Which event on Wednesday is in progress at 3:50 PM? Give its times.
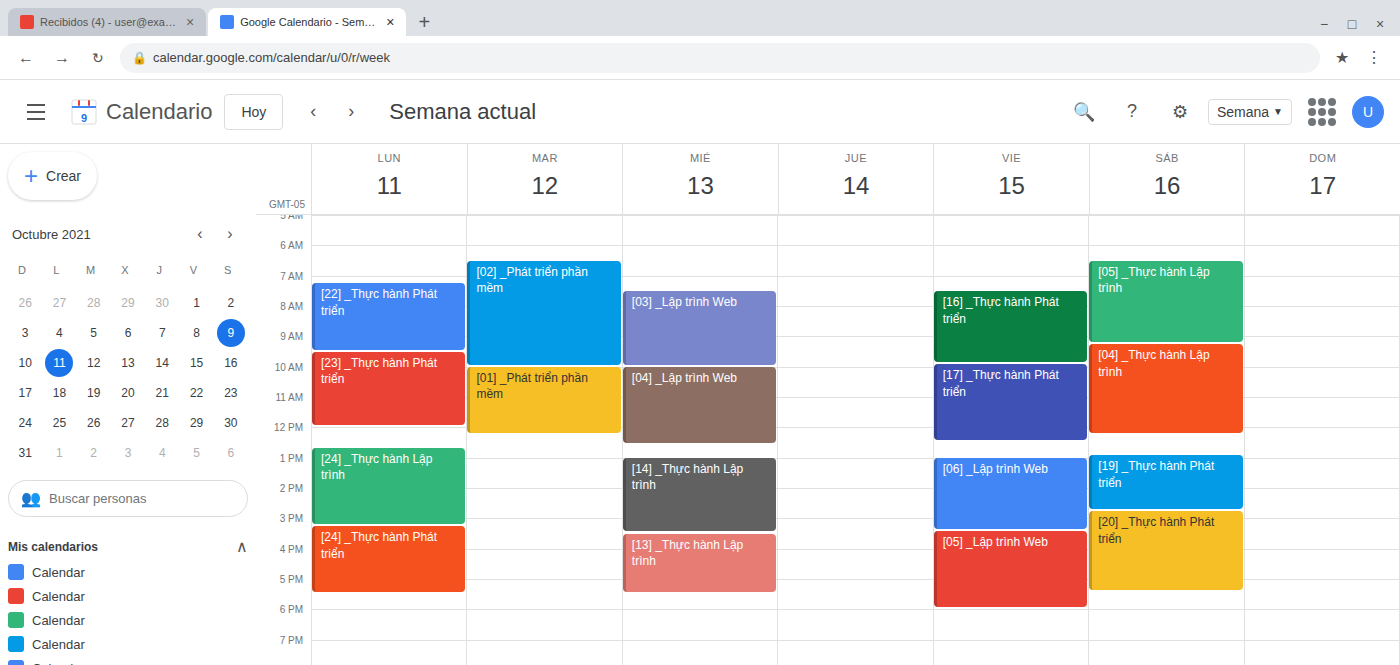
"[13] _Thực hành Lập trình", 3:30 PM to 5:30 PM